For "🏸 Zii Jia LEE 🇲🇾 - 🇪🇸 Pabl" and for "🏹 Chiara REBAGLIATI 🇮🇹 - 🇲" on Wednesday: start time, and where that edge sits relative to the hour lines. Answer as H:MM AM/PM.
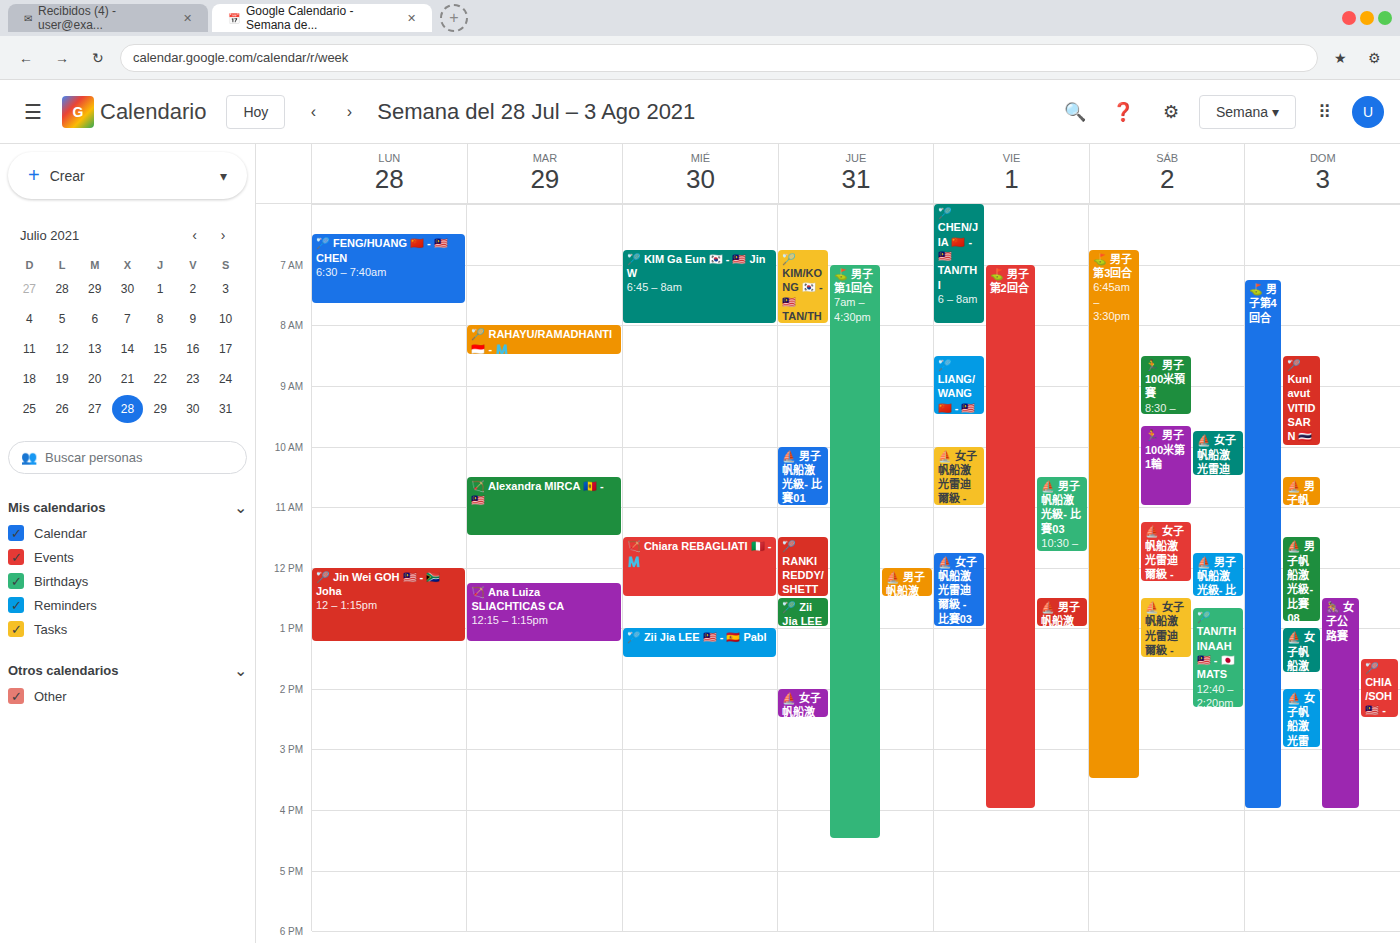
"🏸 Zii Jia LEE 🇲🇾 - 🇪🇸 Pabl": 1:00 PM, exactly on the 1 PM line. "🏹 Chiara REBAGLIATI 🇮🇹 - 🇲": 11:30 AM, halfway between the 11 AM and 12 PM lines.